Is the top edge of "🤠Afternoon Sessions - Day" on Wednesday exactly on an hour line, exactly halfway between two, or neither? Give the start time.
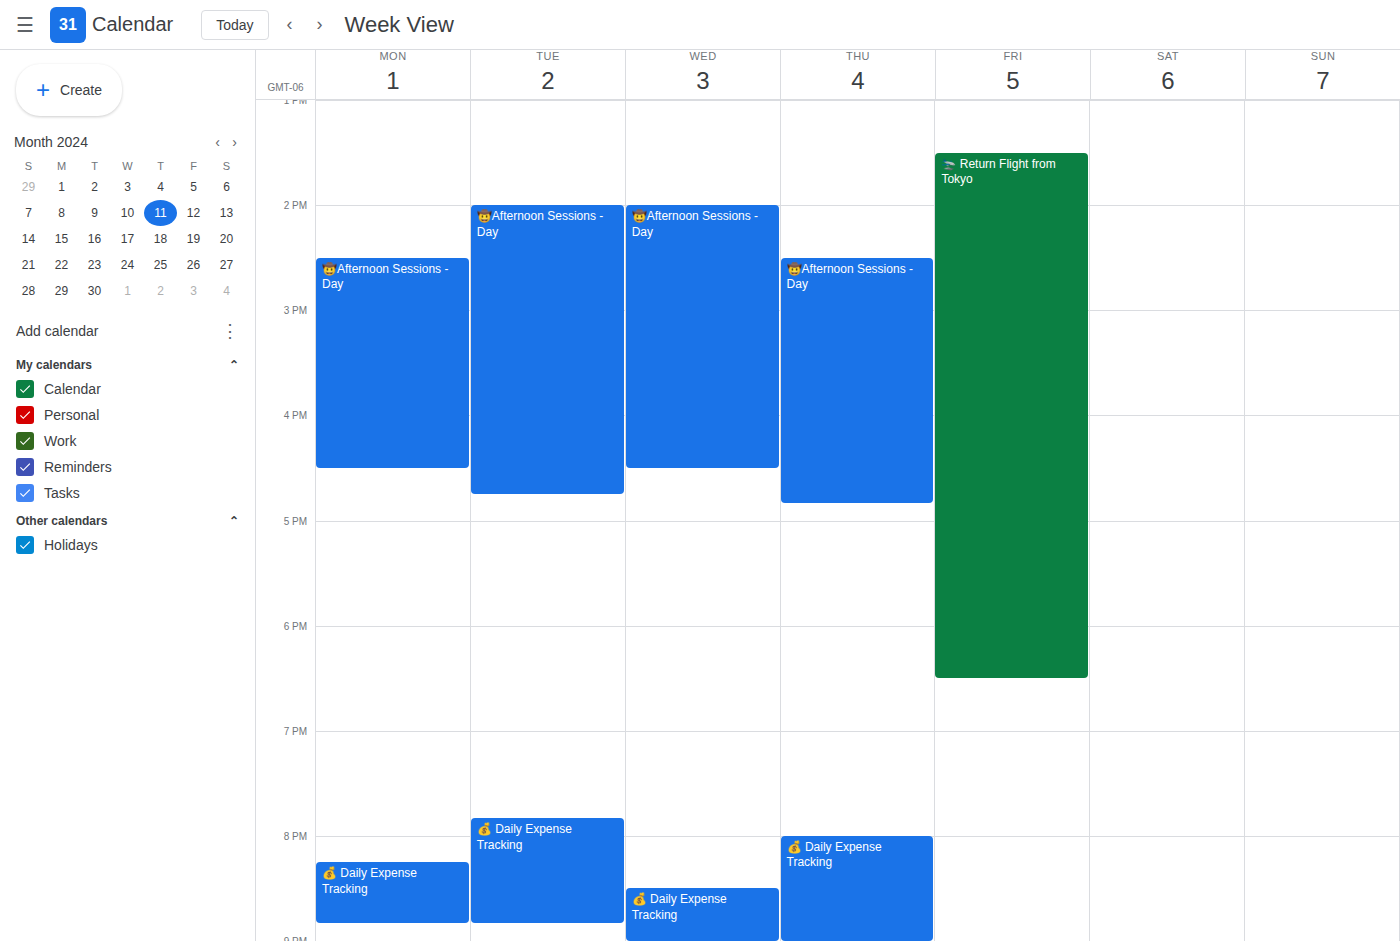
2:00 PM -- exactly on the 2 PM line.